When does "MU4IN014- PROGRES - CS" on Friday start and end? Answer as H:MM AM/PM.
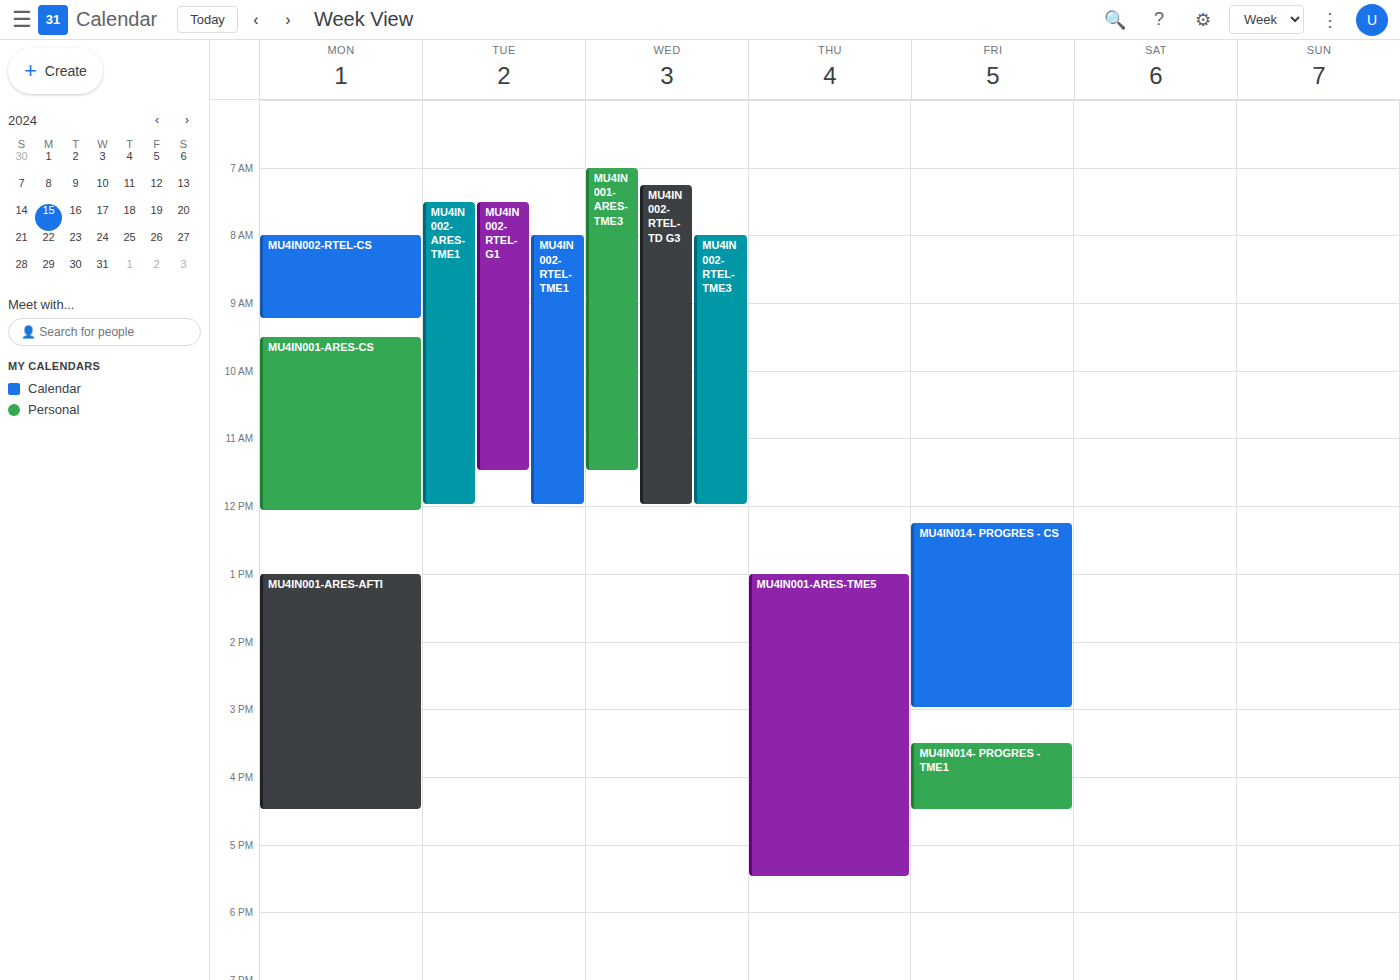
12:15 PM to 3:00 PM